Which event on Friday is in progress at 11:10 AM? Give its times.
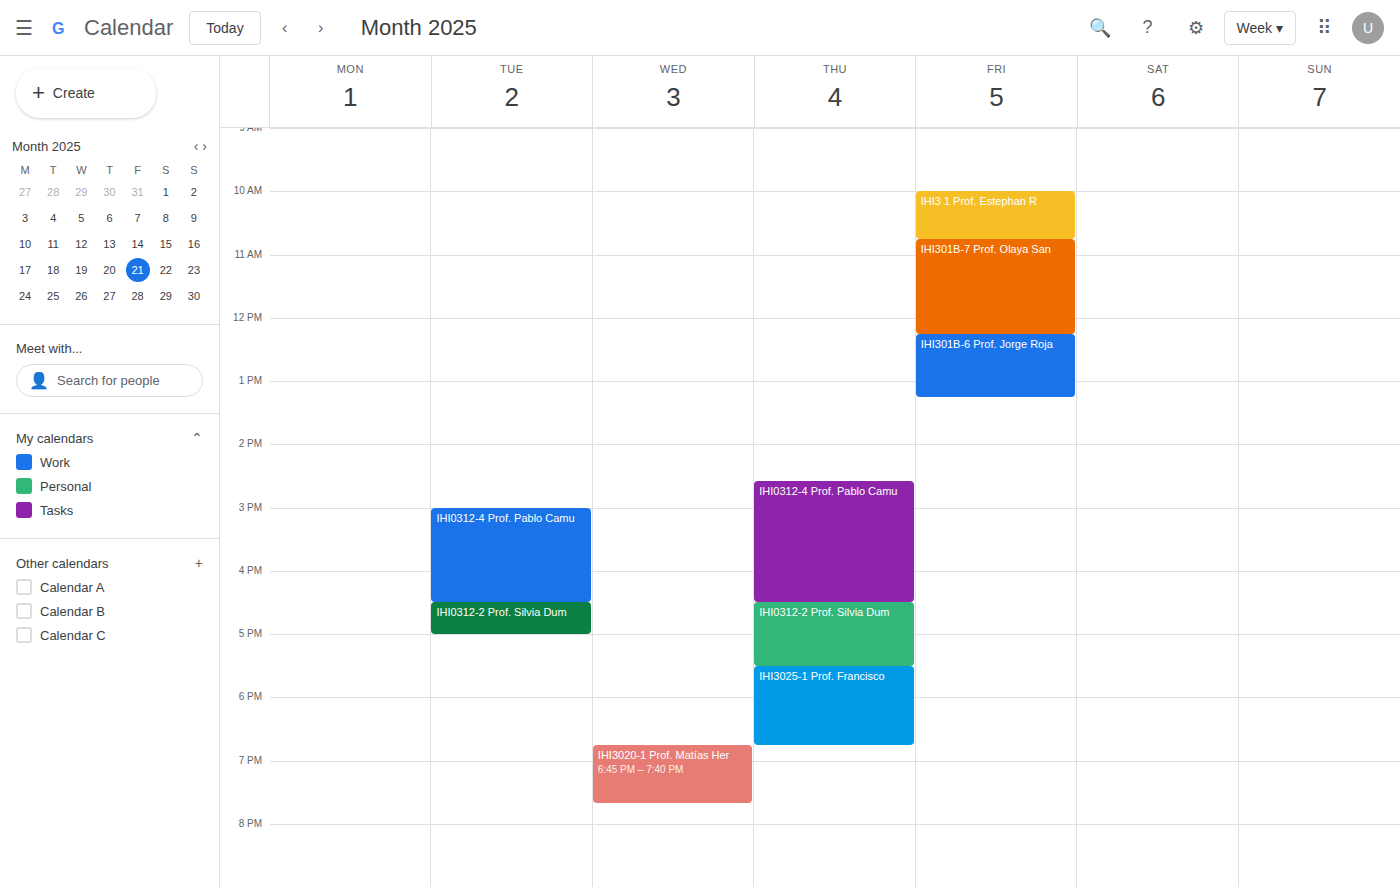
"IHI301B-7 Prof. Olaya San", 10:45 AM to 12:15 PM